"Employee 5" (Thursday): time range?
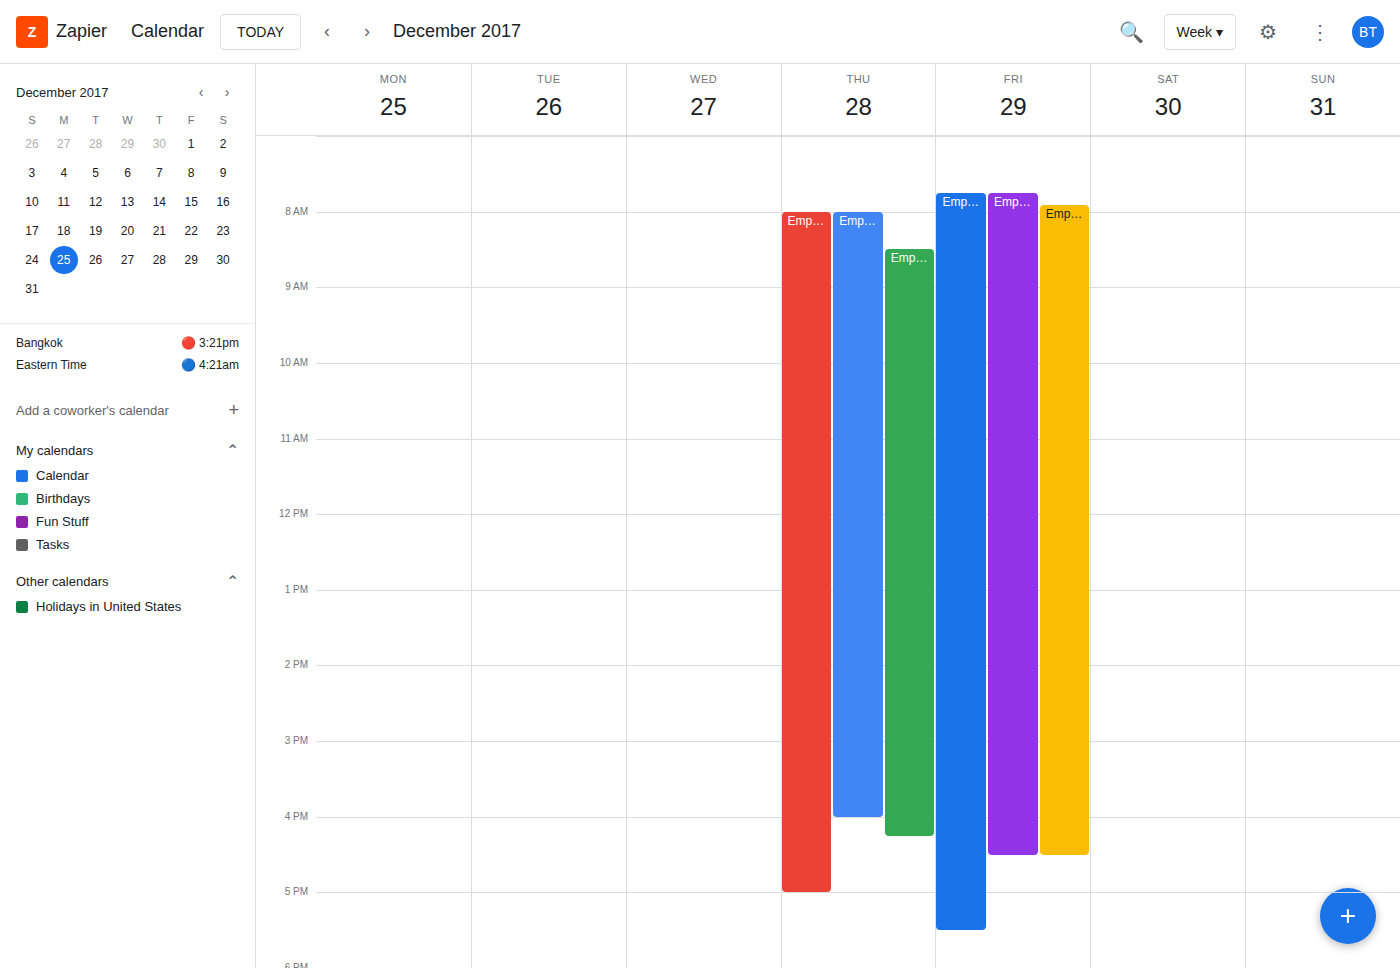
8:30 AM to 4:15 PM